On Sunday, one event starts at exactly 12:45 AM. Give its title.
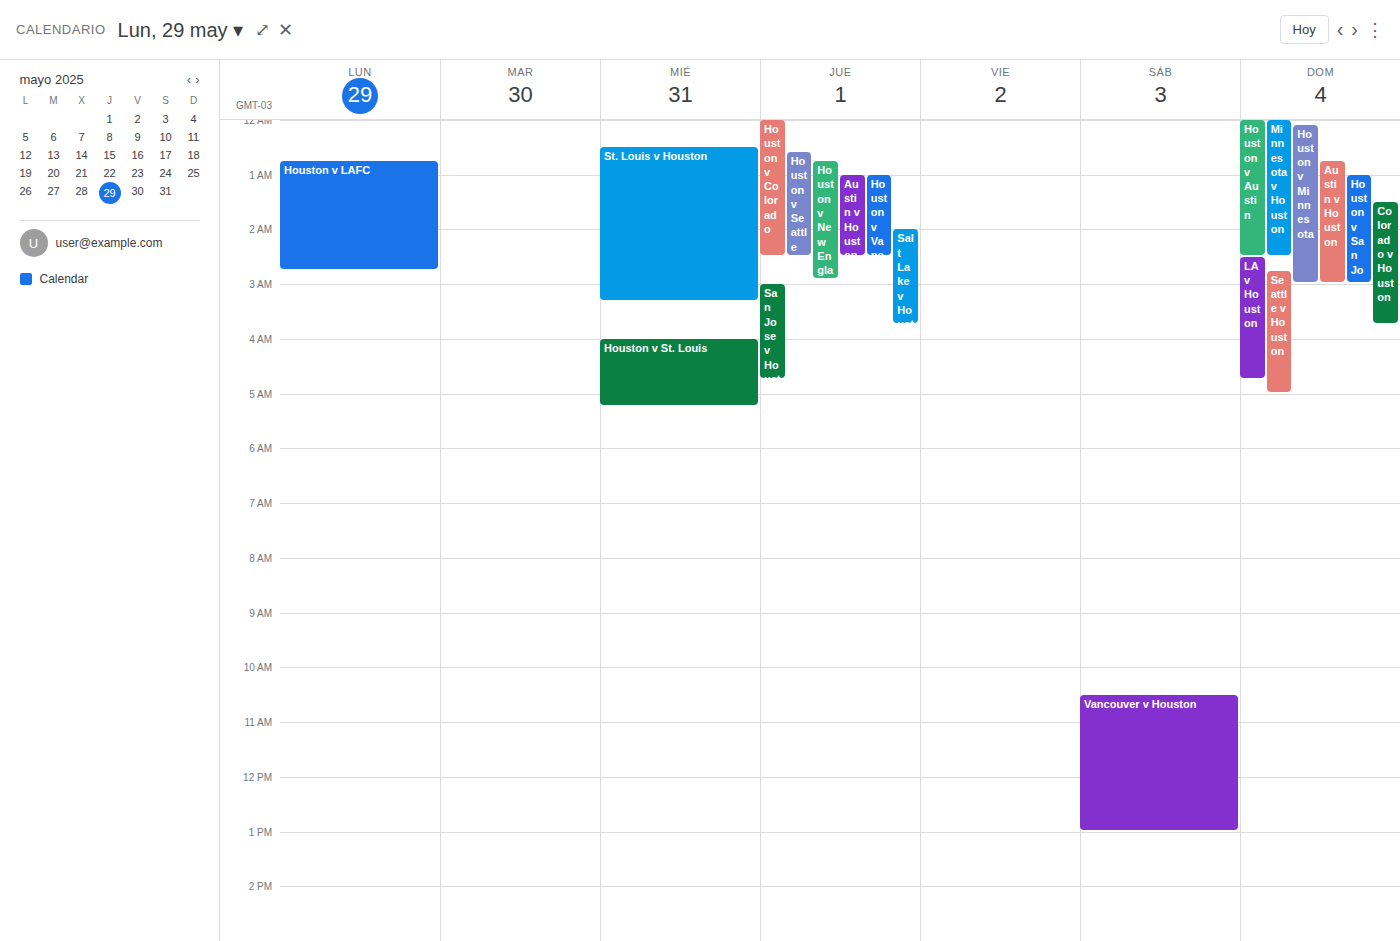
"Austin v Houston"